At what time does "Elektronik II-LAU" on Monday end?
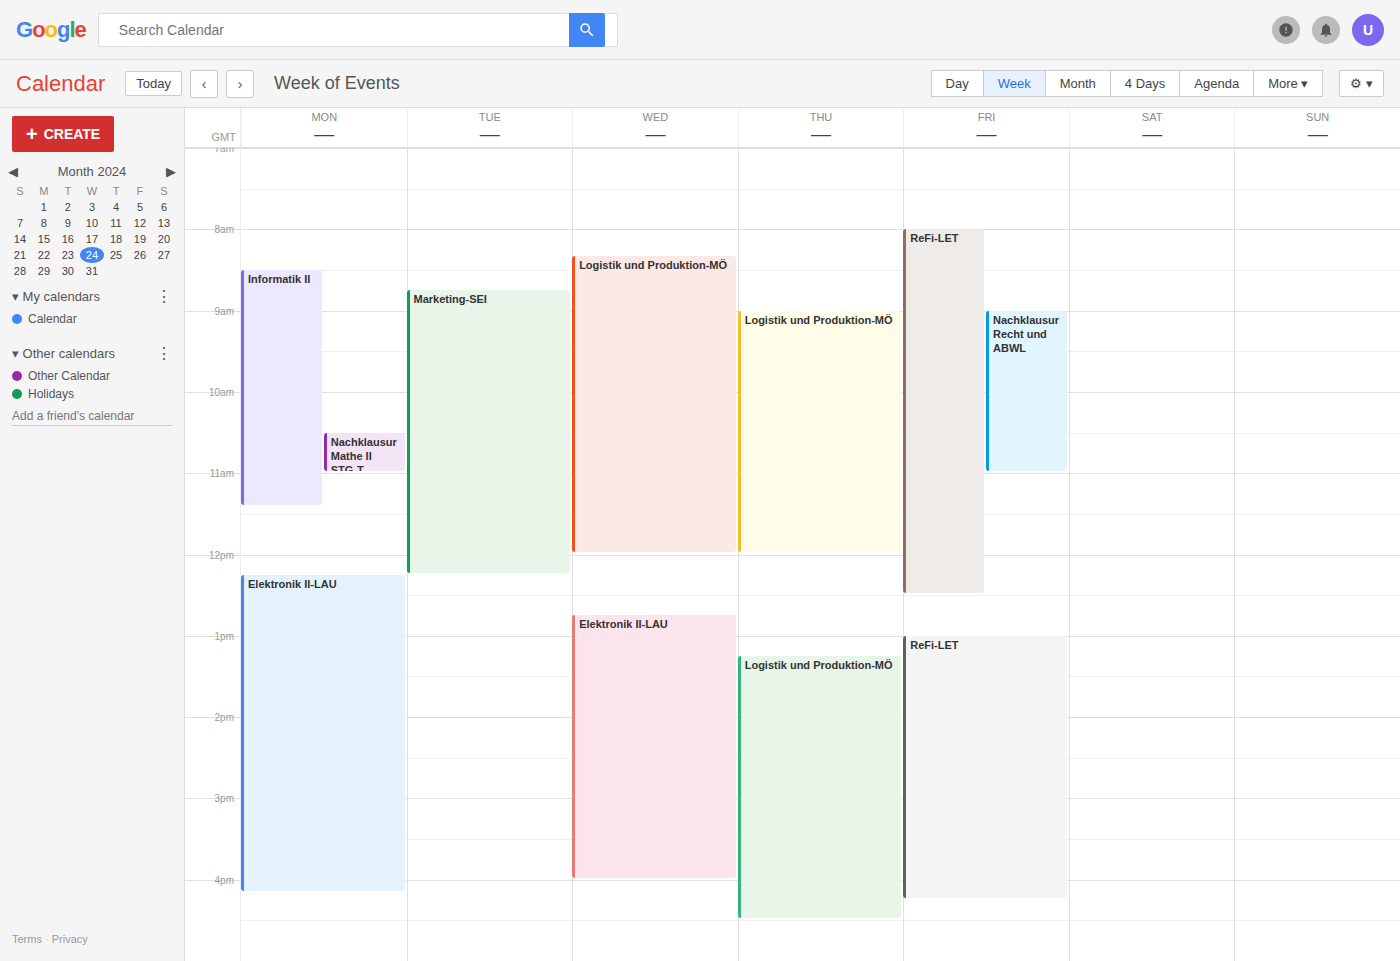
4:10 PM